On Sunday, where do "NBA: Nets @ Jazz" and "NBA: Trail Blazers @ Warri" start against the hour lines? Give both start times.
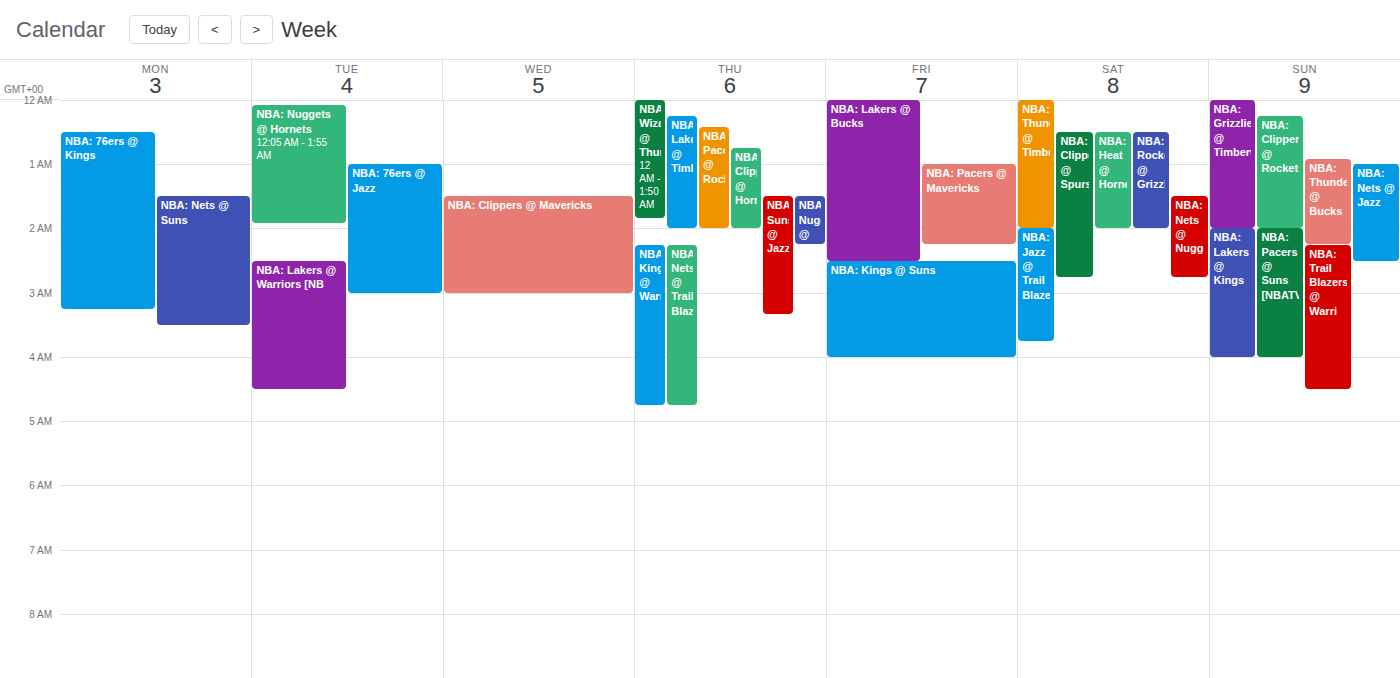
"NBA: Nets @ Jazz": 1:00 AM, exactly on the 1 AM line. "NBA: Trail Blazers @ Warri": 2:15 AM, neither: a quarter of the way from the 2 AM line to the 3 AM line.